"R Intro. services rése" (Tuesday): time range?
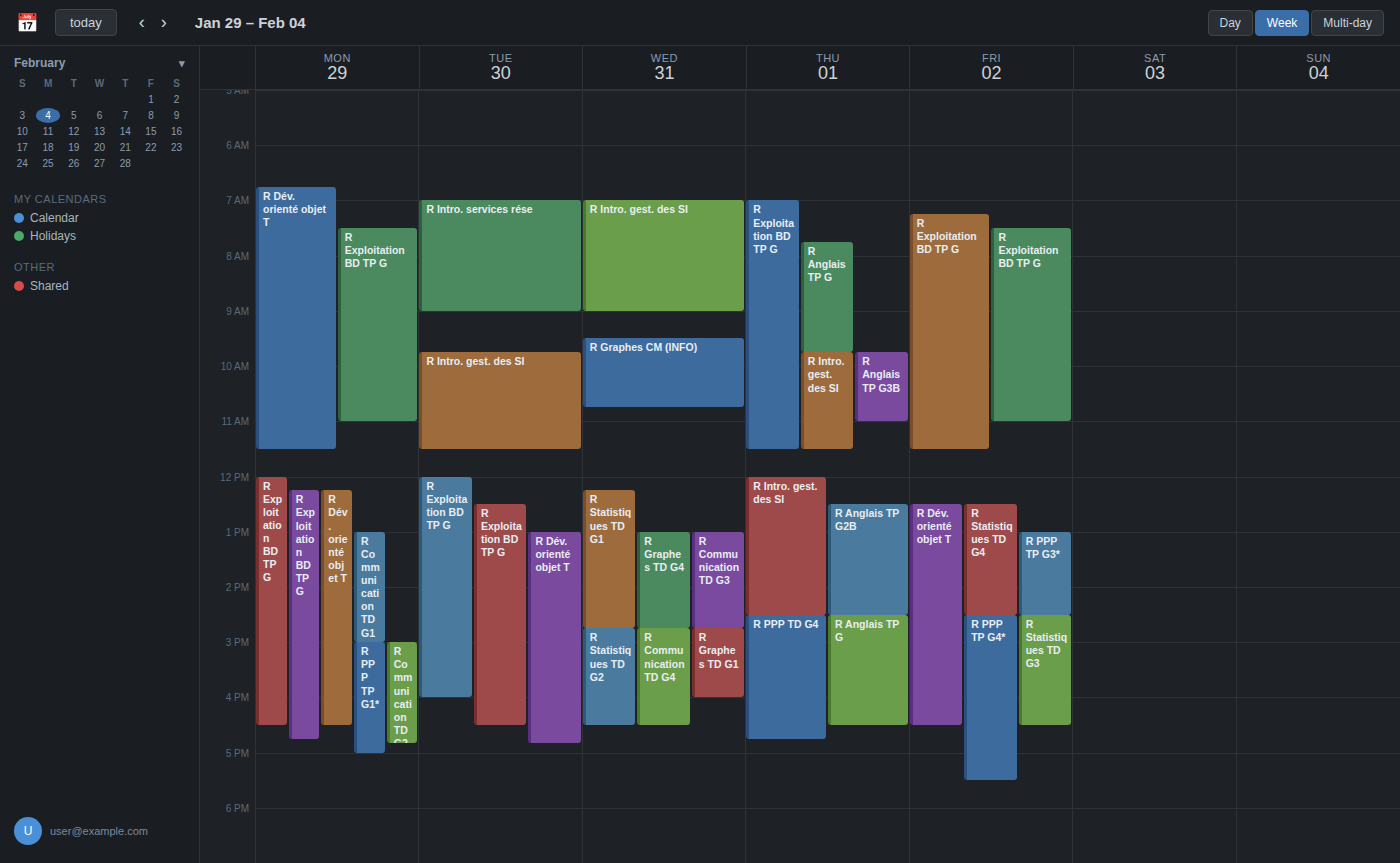
7:00 AM to 9:00 AM